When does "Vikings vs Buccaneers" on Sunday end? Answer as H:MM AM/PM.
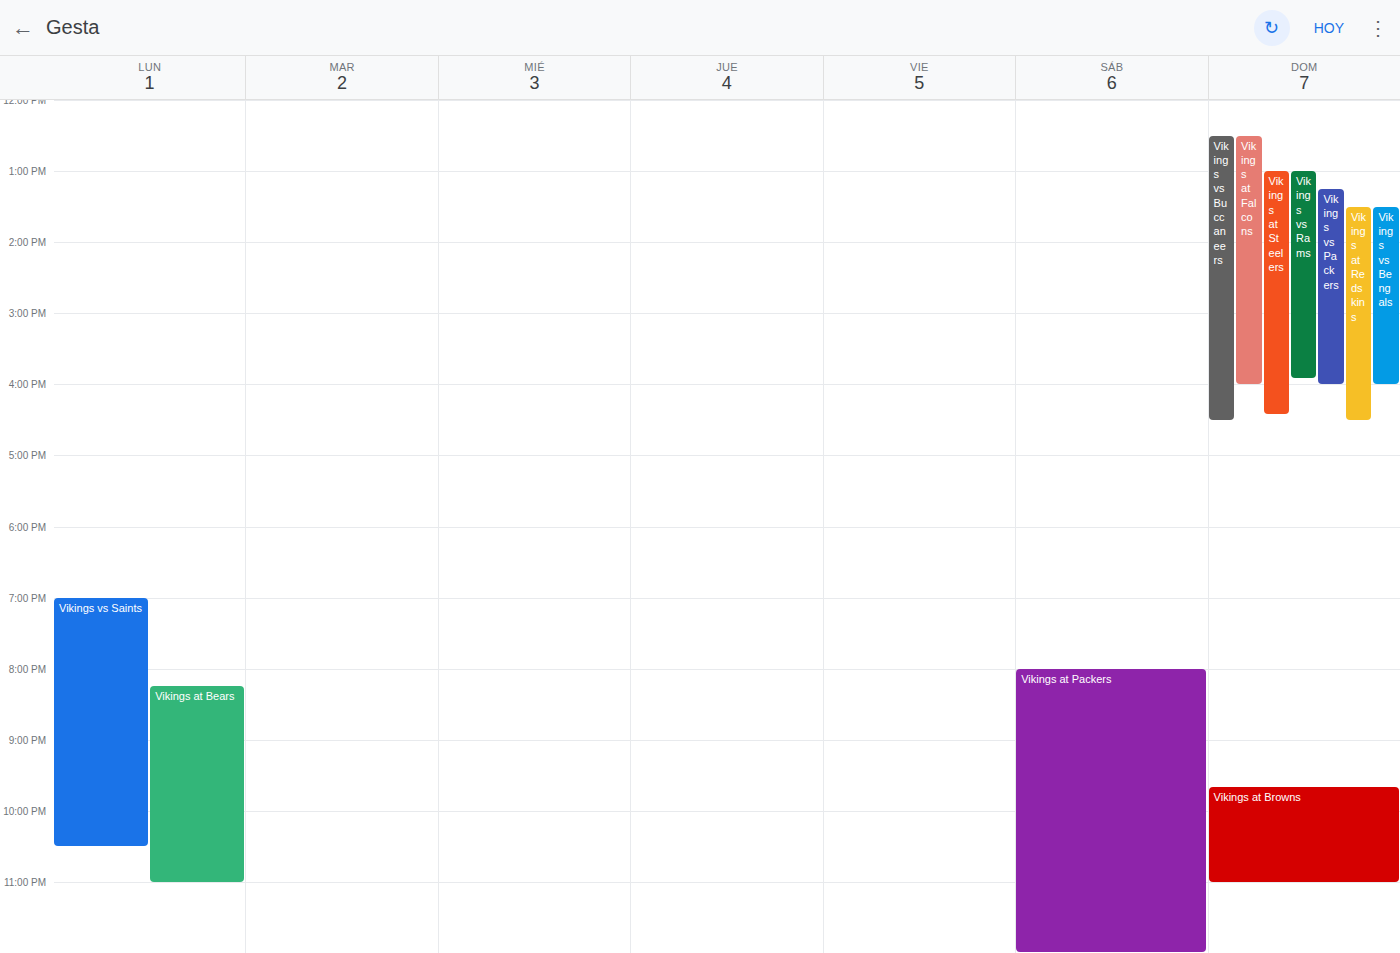
4:30 PM